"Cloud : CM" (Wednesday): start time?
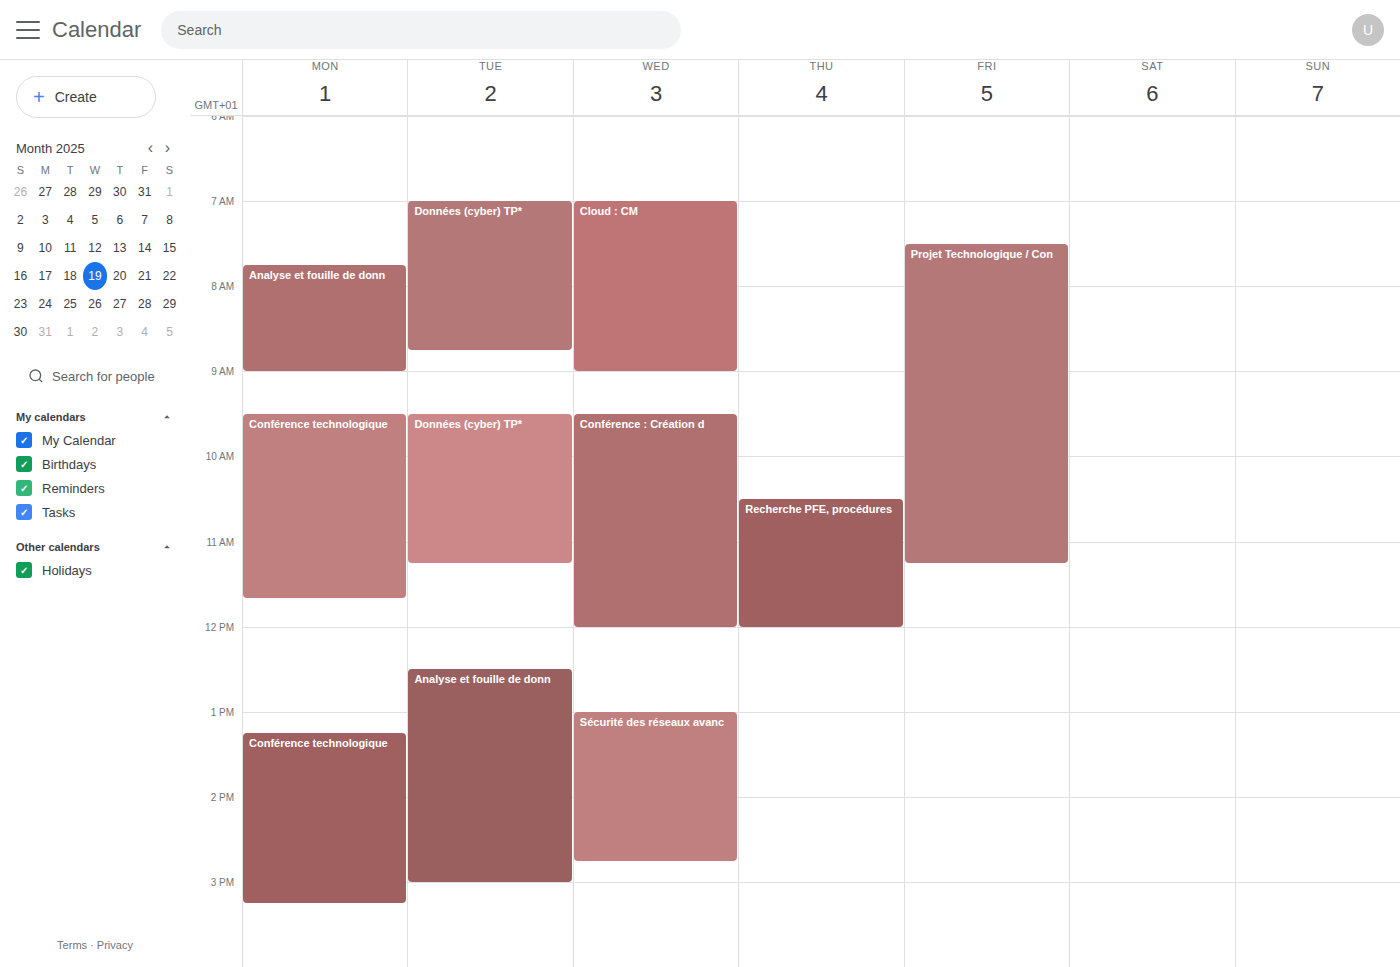
7:00 AM